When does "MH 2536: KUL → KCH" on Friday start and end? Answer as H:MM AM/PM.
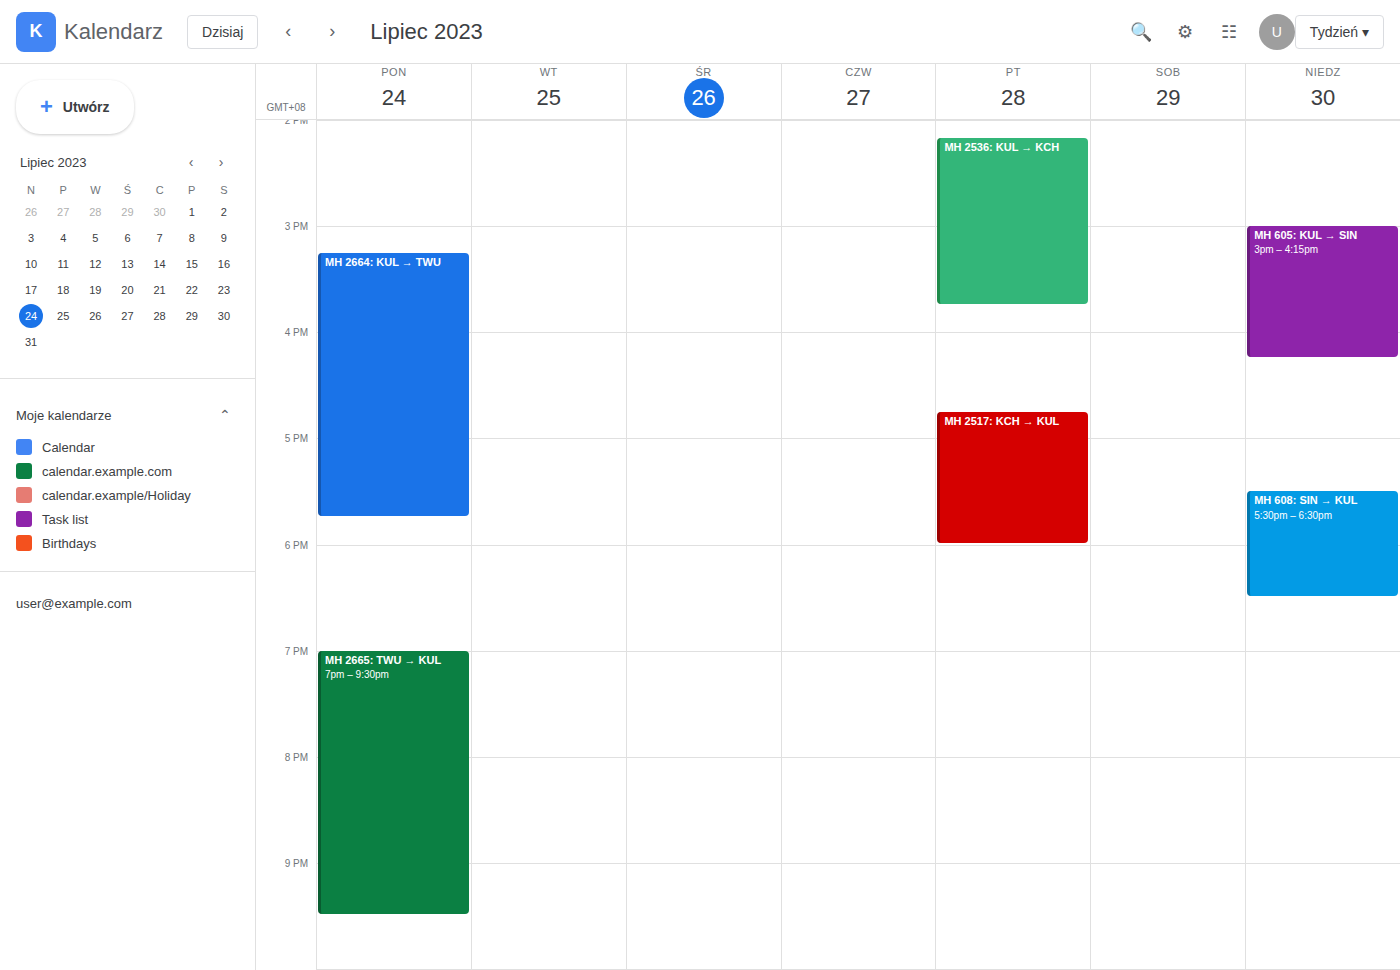
2:10 PM to 3:45 PM